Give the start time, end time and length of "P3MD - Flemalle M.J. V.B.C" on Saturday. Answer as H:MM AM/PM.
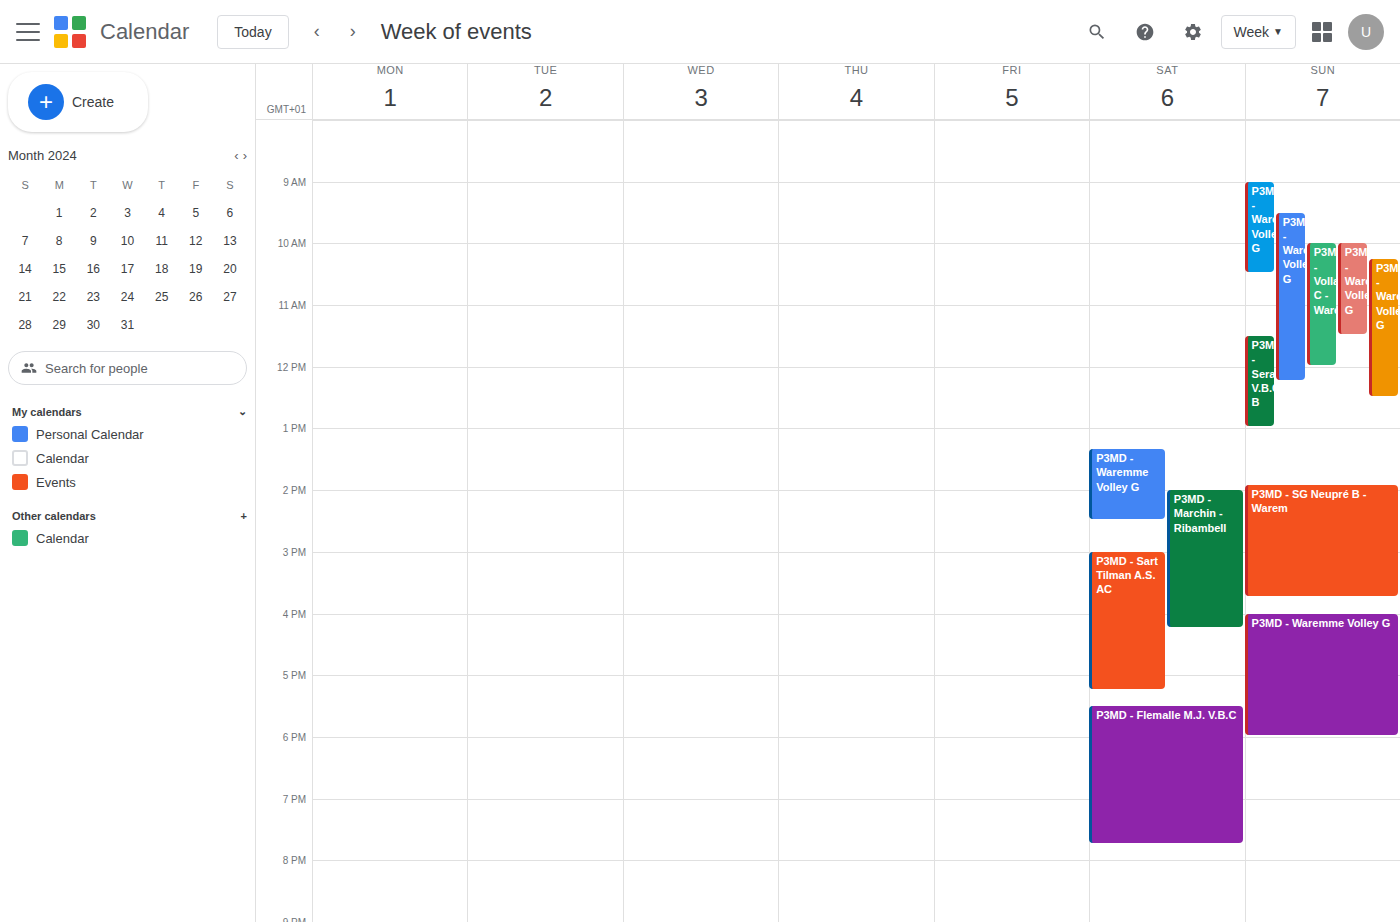
5:30 PM to 7:45 PM, 2 hours 15 minutes